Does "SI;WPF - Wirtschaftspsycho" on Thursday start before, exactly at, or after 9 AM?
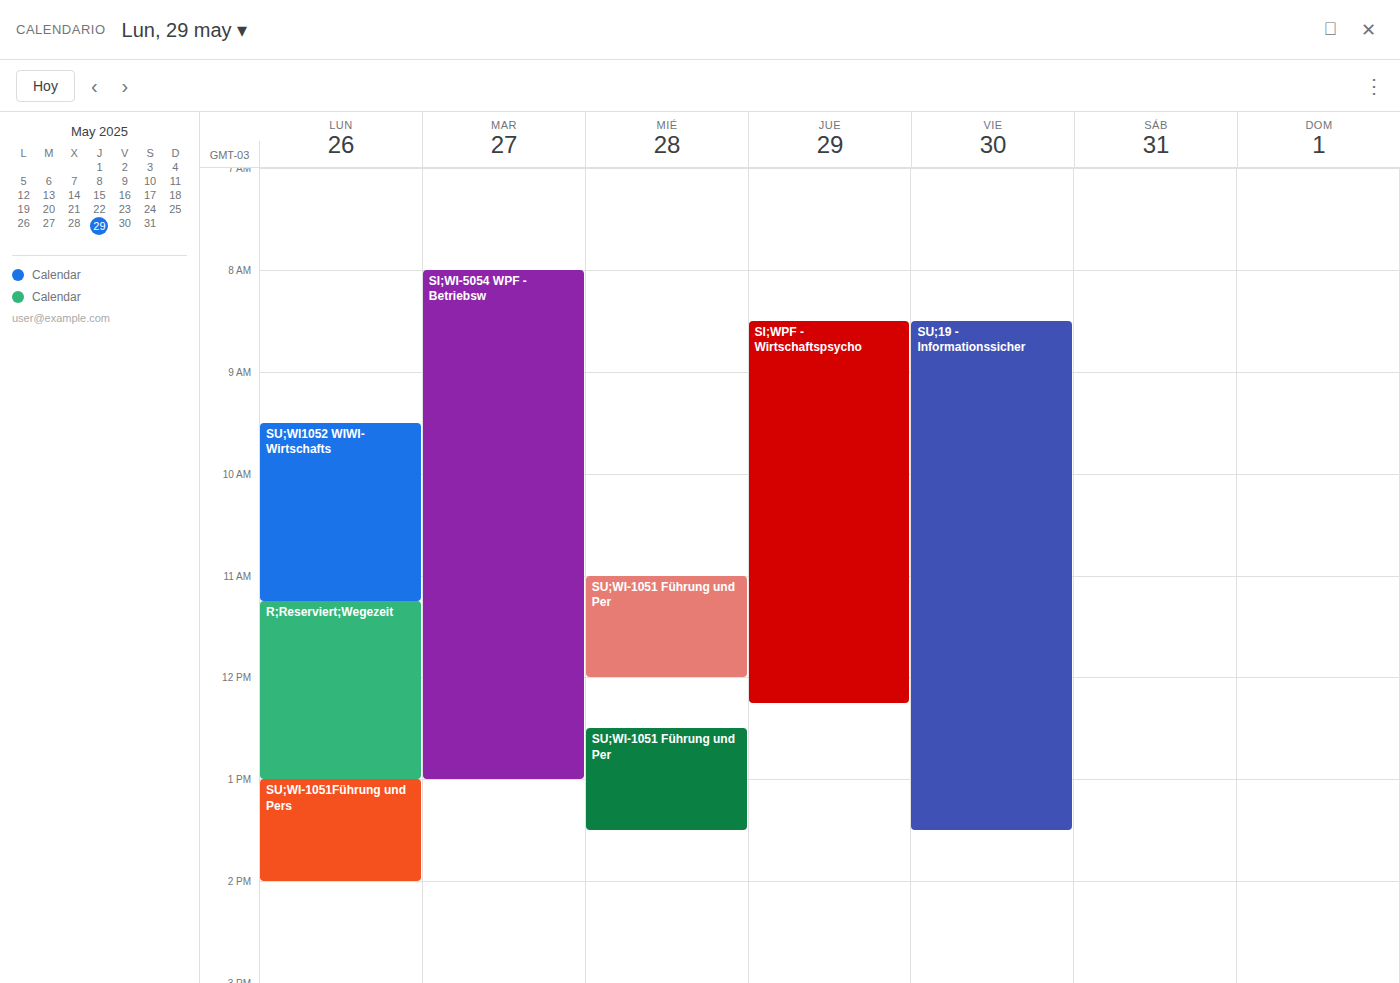
8:30 AM -- before 9 AM, 30 minutes above the 9 AM line.